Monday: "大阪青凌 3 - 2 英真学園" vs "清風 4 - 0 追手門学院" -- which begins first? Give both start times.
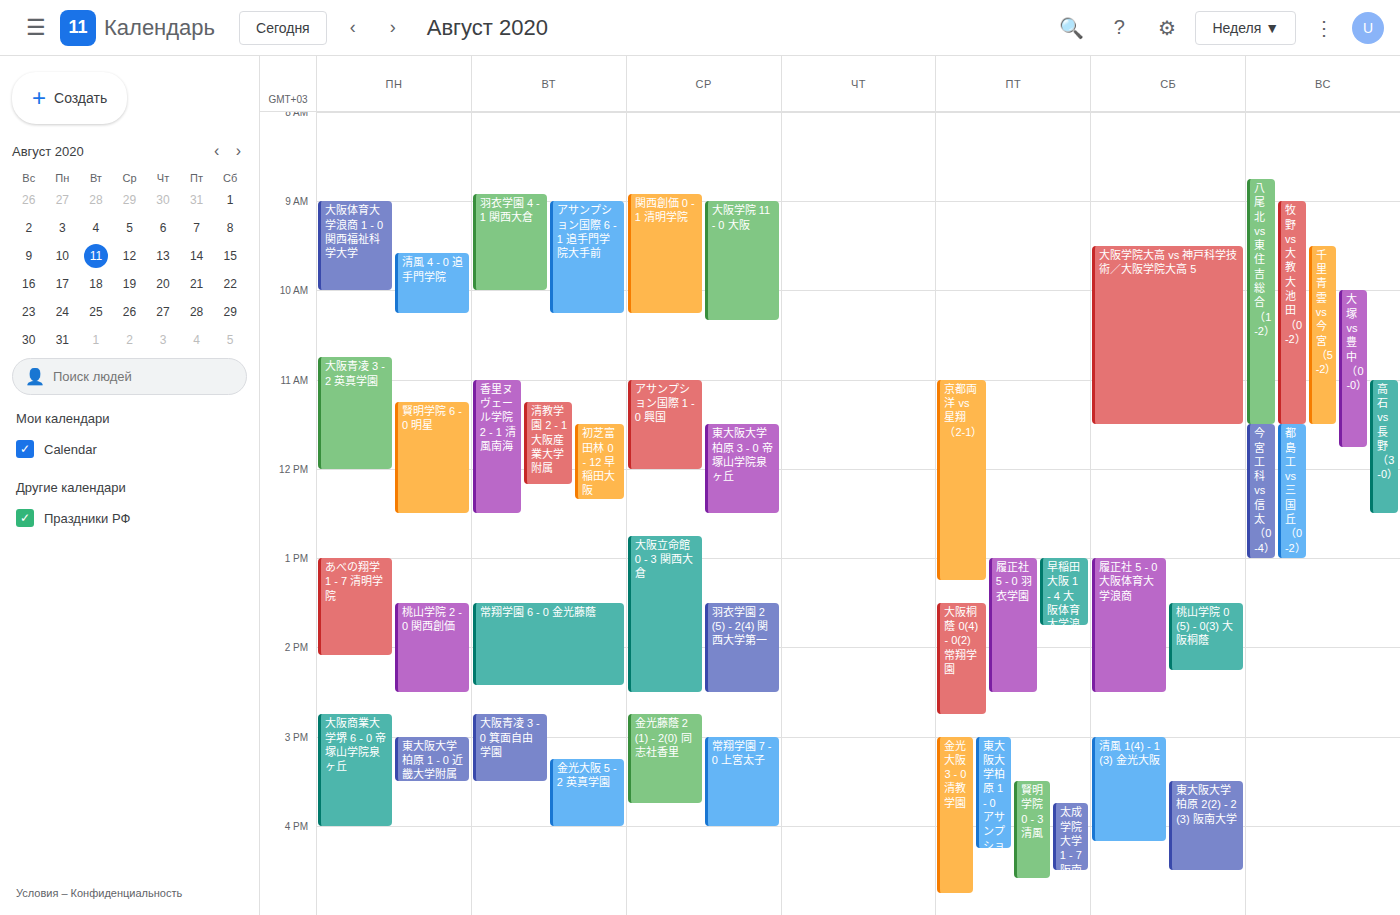
"清風 4 - 0 追手門学院" 9:35 AM; "大阪青凌 3 - 2 英真学園" 10:45 AM.